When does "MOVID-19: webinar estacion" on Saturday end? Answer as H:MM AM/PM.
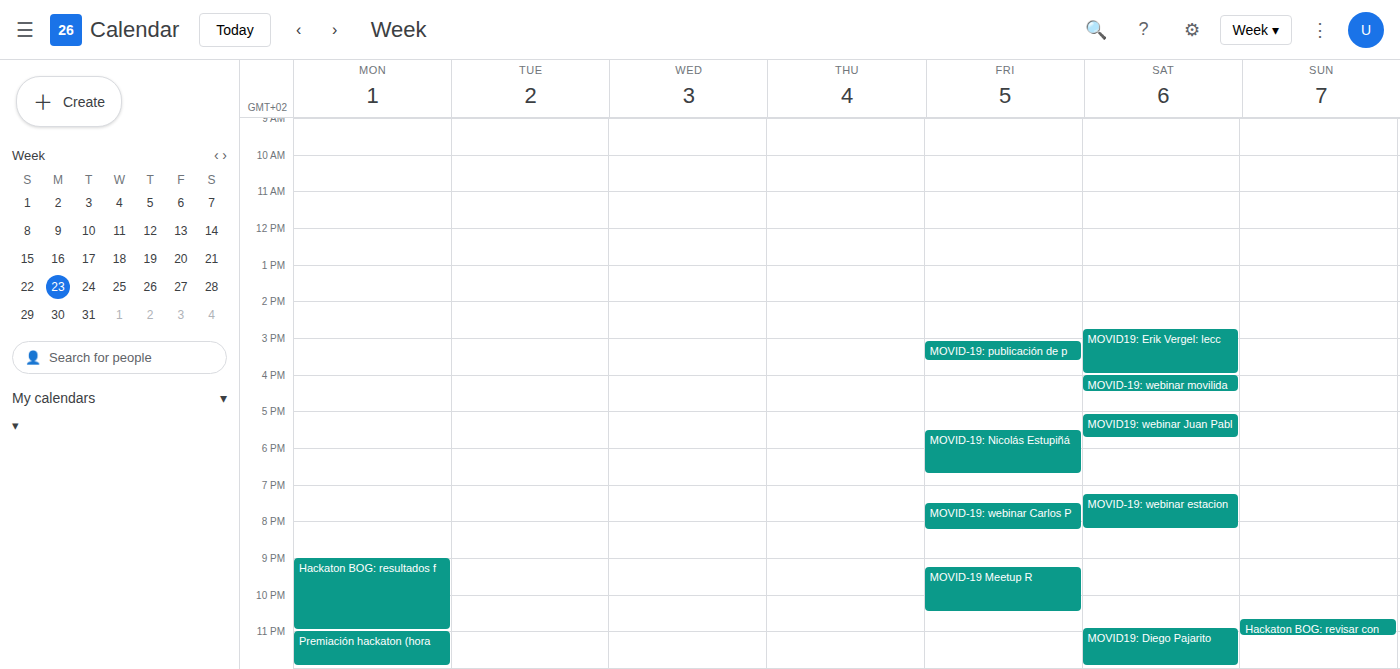
8:15 PM